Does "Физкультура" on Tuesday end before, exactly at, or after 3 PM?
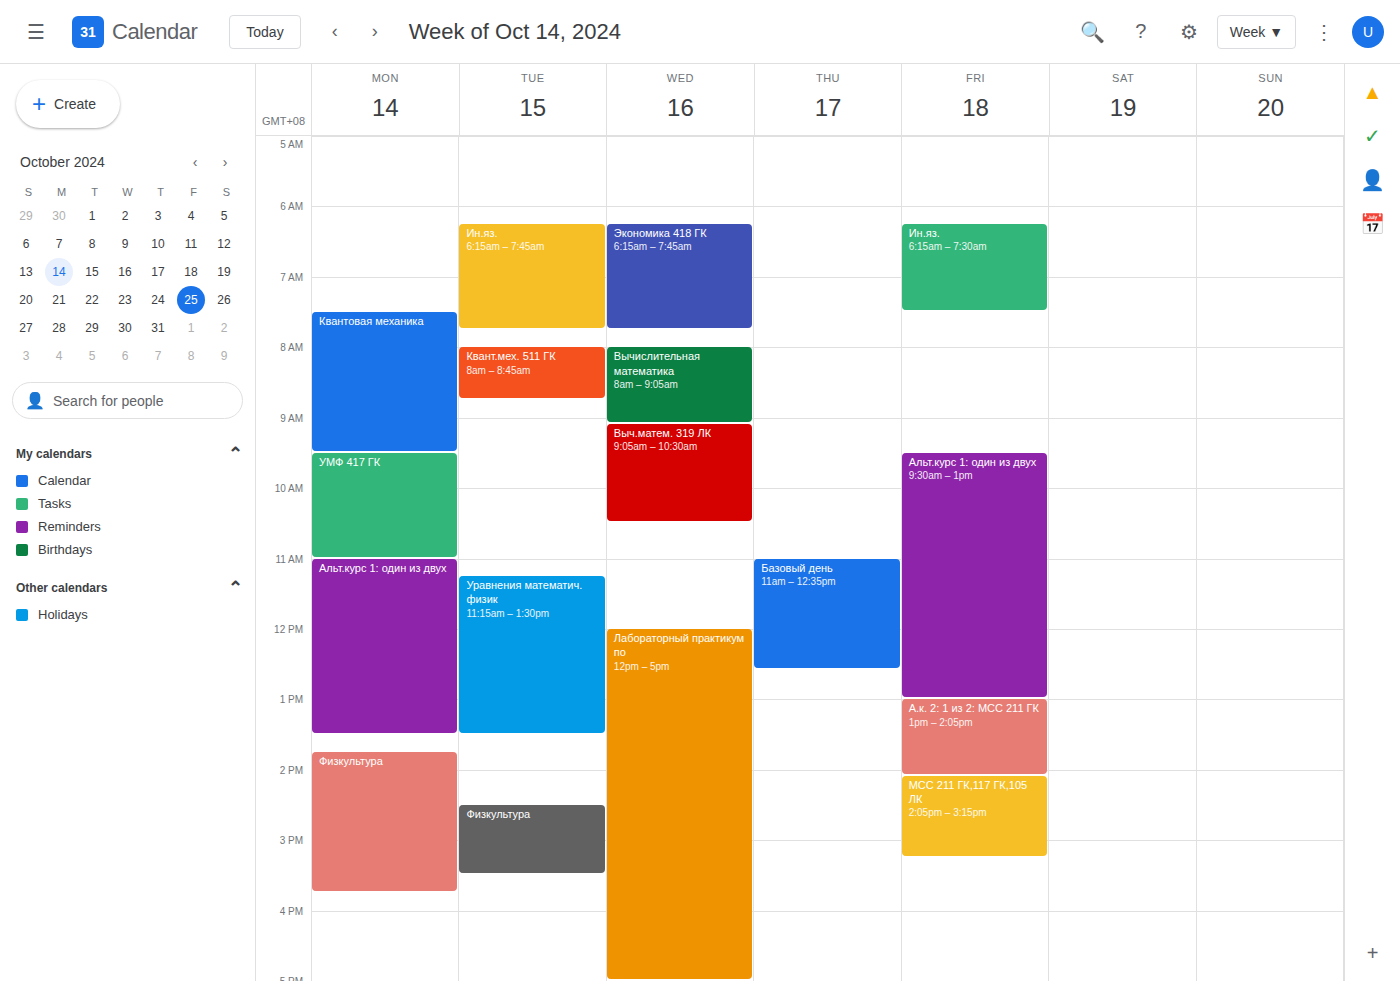
3:30 PM -- after 3 PM, 30 minutes below the 3 PM line.